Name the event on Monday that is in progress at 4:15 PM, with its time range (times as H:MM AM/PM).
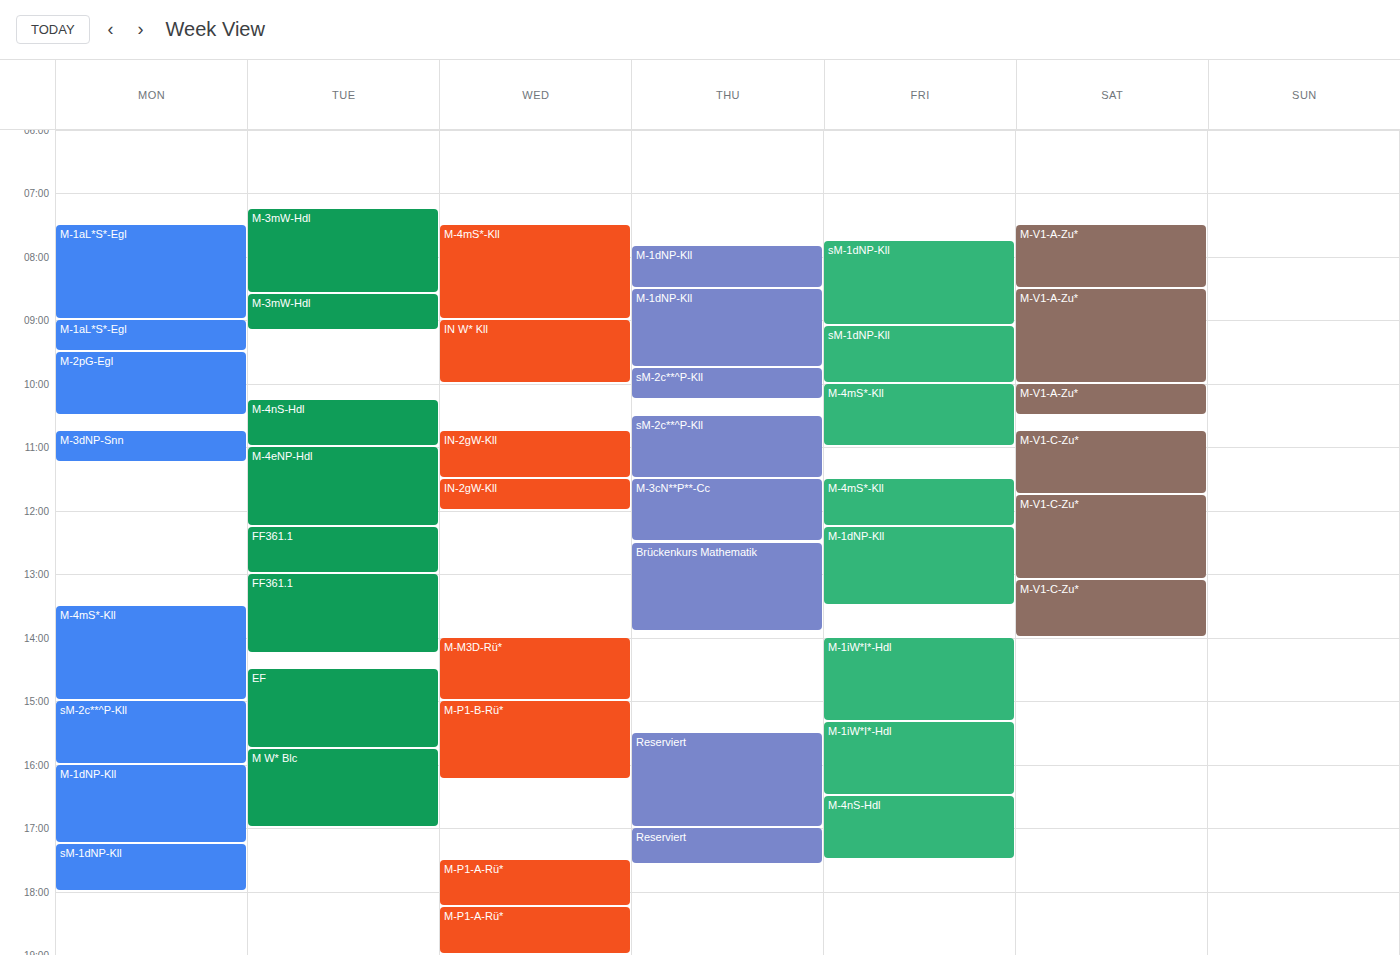
"M-1dNP-Kll", 4:00 PM to 5:15 PM